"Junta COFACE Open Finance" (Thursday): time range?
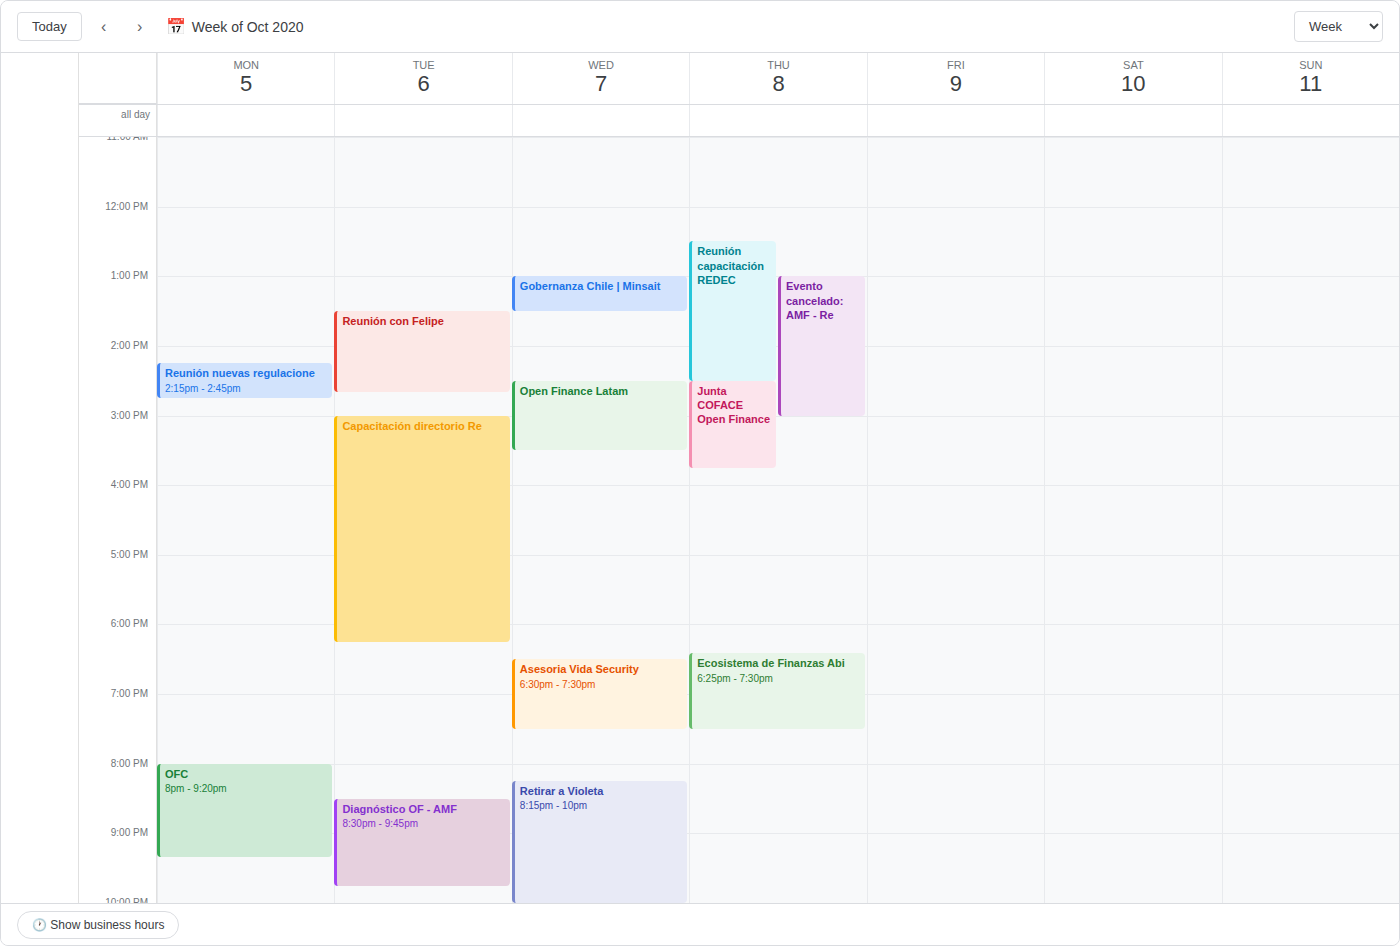
2:30 PM to 3:45 PM